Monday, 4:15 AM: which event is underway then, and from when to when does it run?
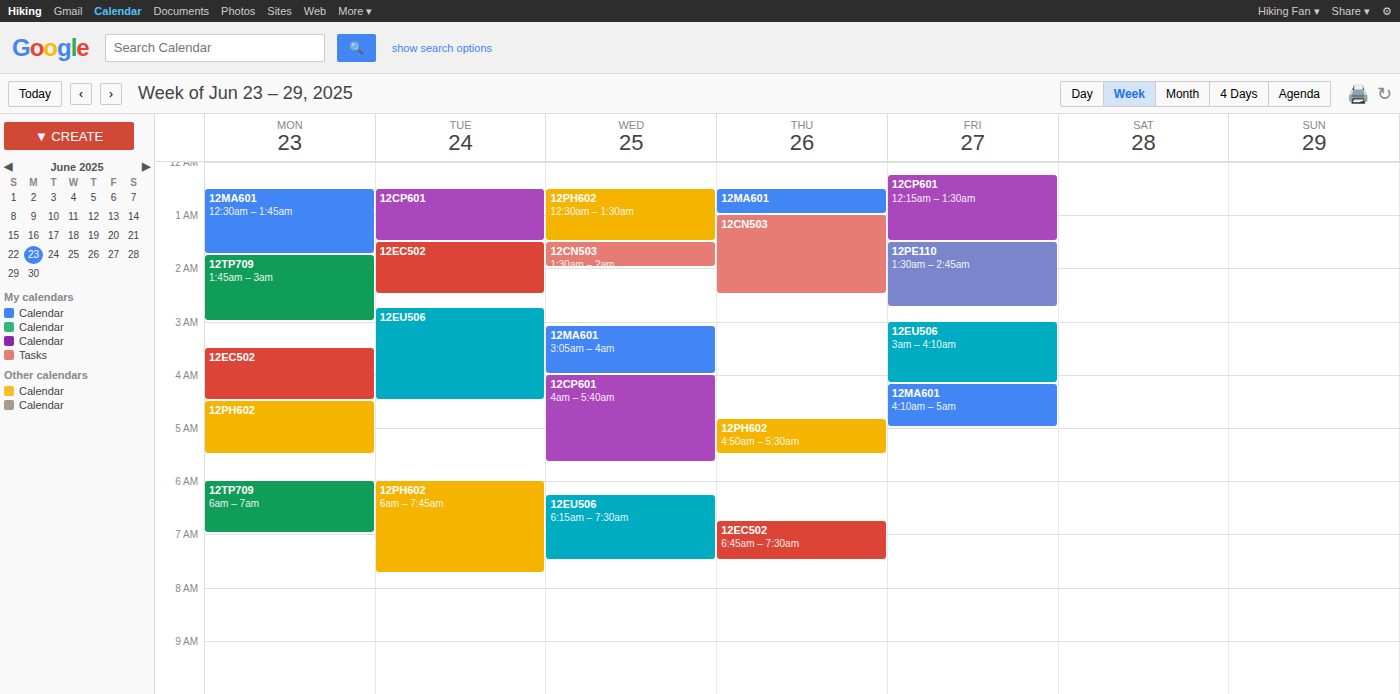
"12EC502", 3:30 AM to 4:30 AM